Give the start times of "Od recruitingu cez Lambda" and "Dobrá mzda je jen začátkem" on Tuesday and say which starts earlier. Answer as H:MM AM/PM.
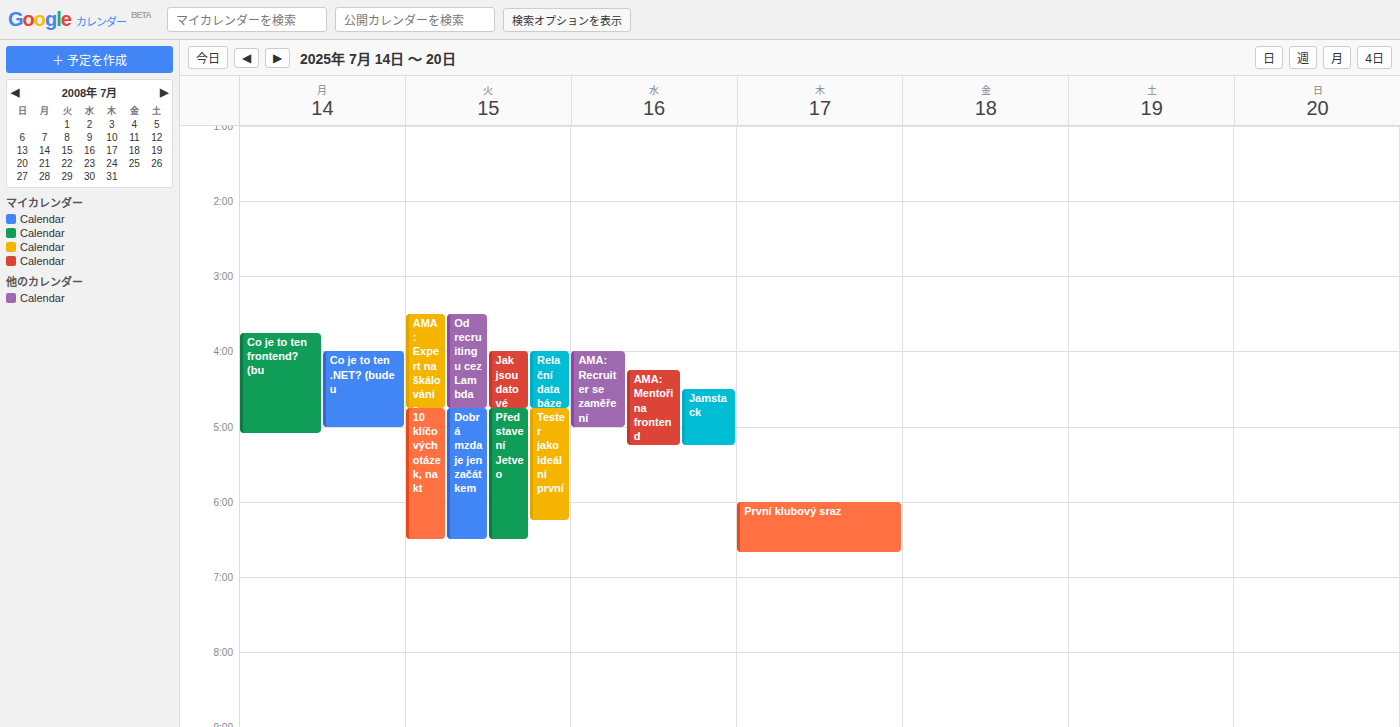
"Od recruitingu cez Lambda" 3:30 PM; "Dobrá mzda je jen začátkem" 4:45 PM.